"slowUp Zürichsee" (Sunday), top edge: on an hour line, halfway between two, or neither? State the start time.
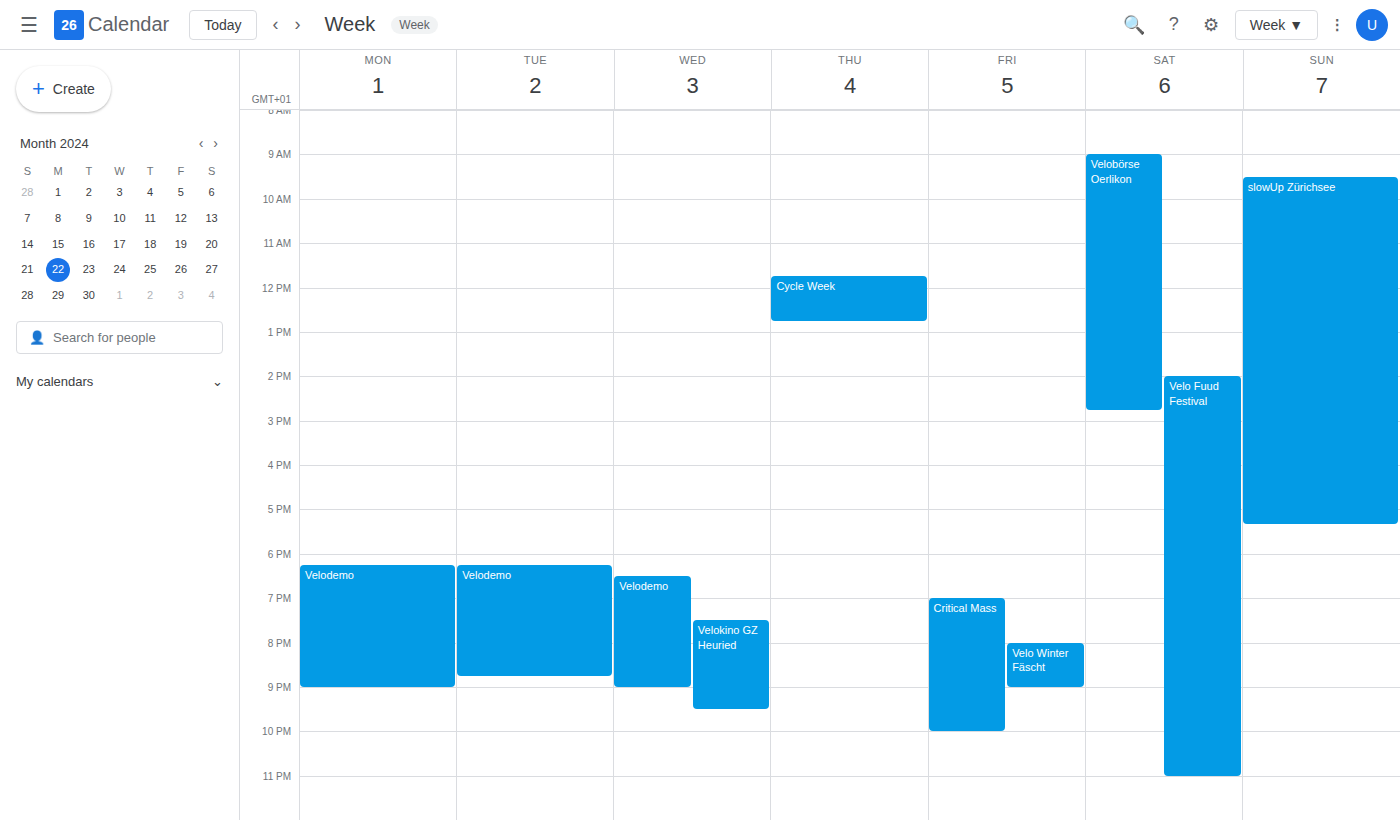
9:30 AM -- halfway between the 9 AM and 10 AM lines.